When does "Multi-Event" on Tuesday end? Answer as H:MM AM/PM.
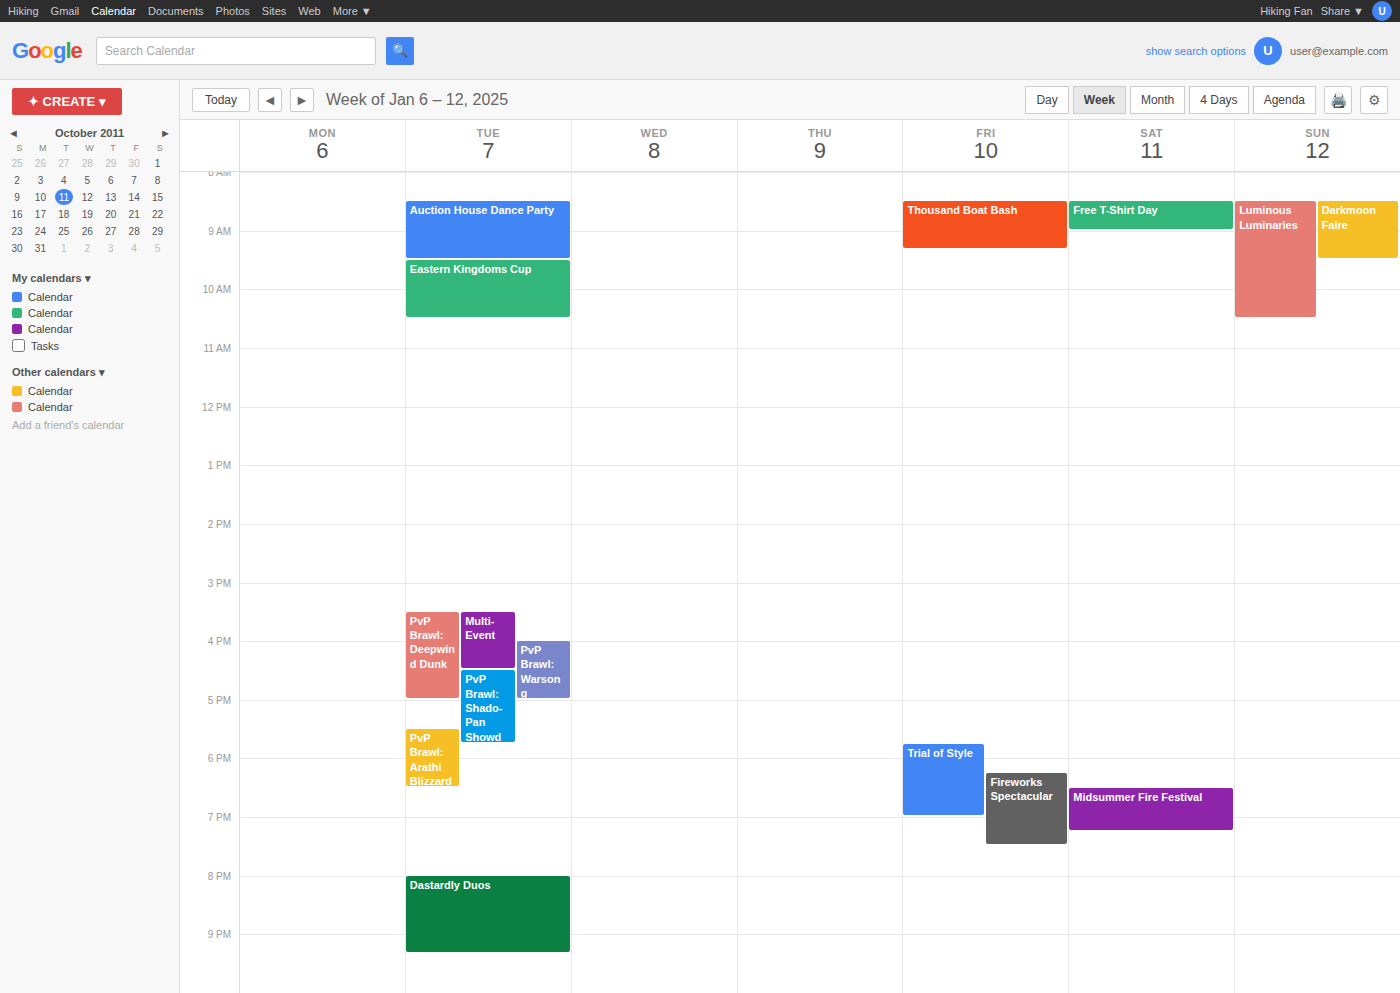
4:30 PM